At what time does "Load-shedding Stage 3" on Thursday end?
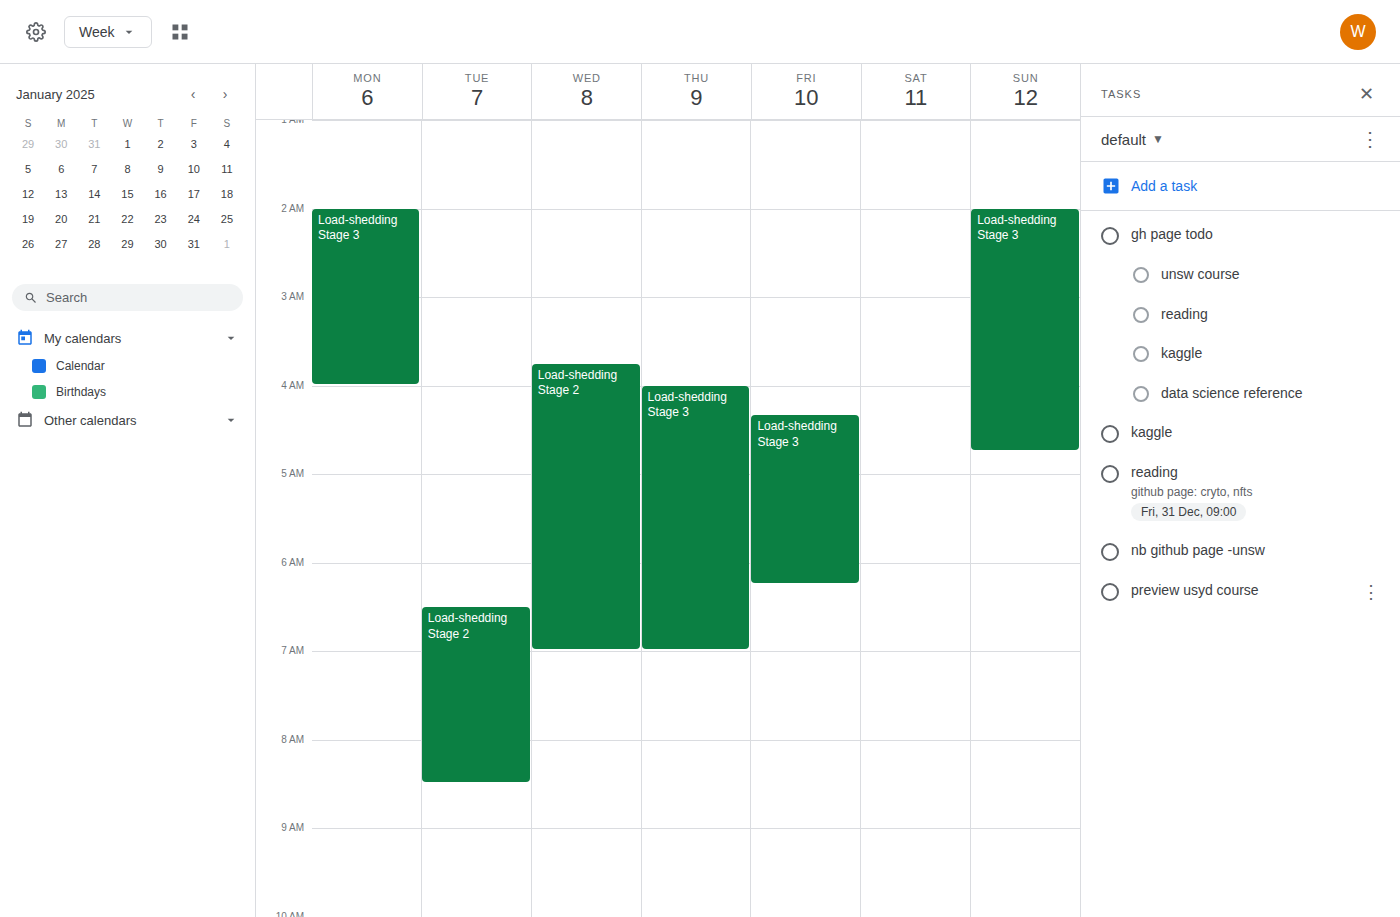
7:00 AM